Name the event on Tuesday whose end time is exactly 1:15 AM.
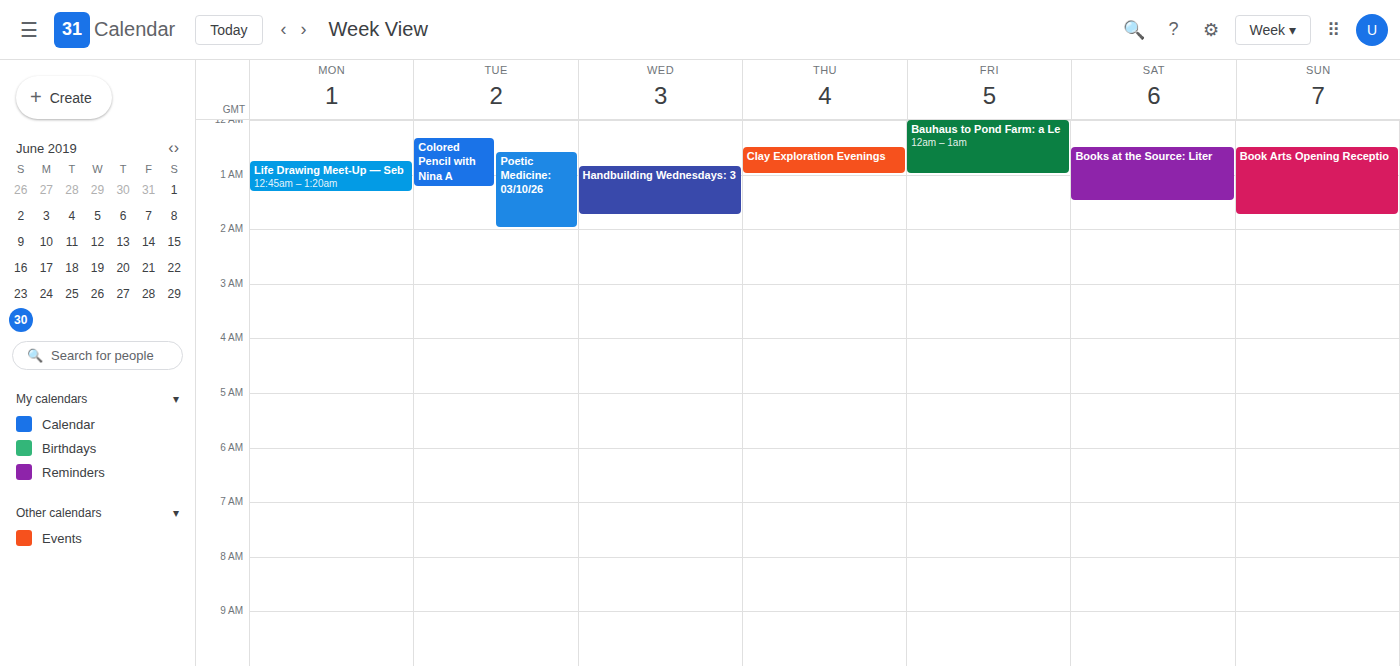
"Colored Pencil with Nina A"